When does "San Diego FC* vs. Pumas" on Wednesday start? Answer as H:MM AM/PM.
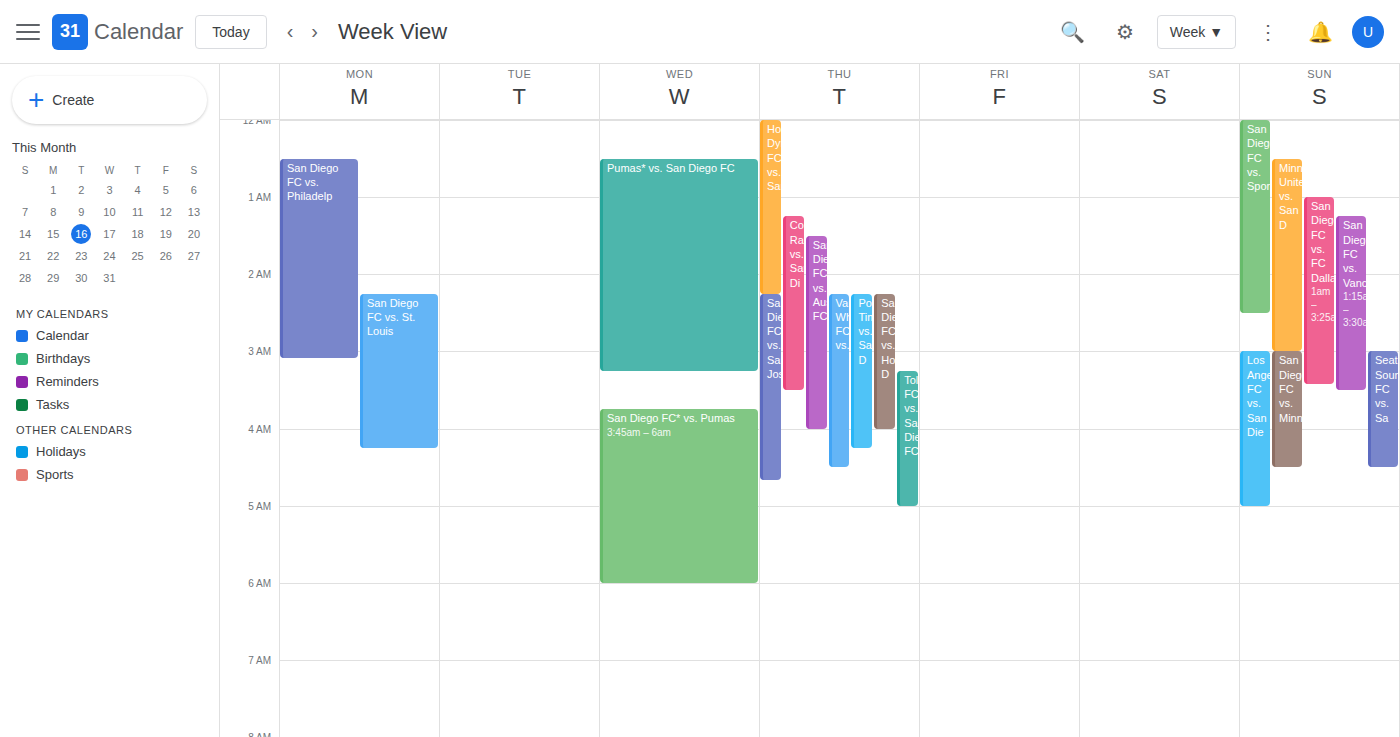
3:45 AM